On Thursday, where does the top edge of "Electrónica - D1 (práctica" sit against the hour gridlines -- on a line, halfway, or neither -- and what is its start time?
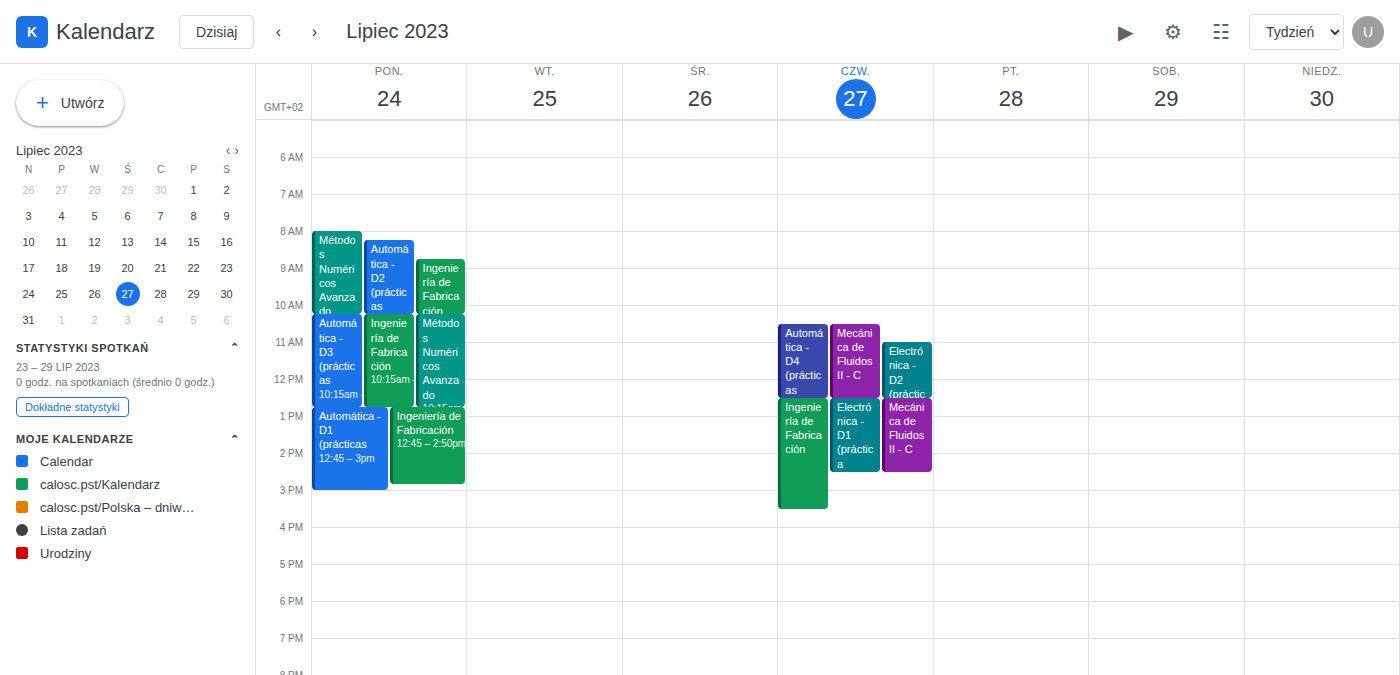
12:30 PM -- halfway between the 12 PM and 1 PM lines.